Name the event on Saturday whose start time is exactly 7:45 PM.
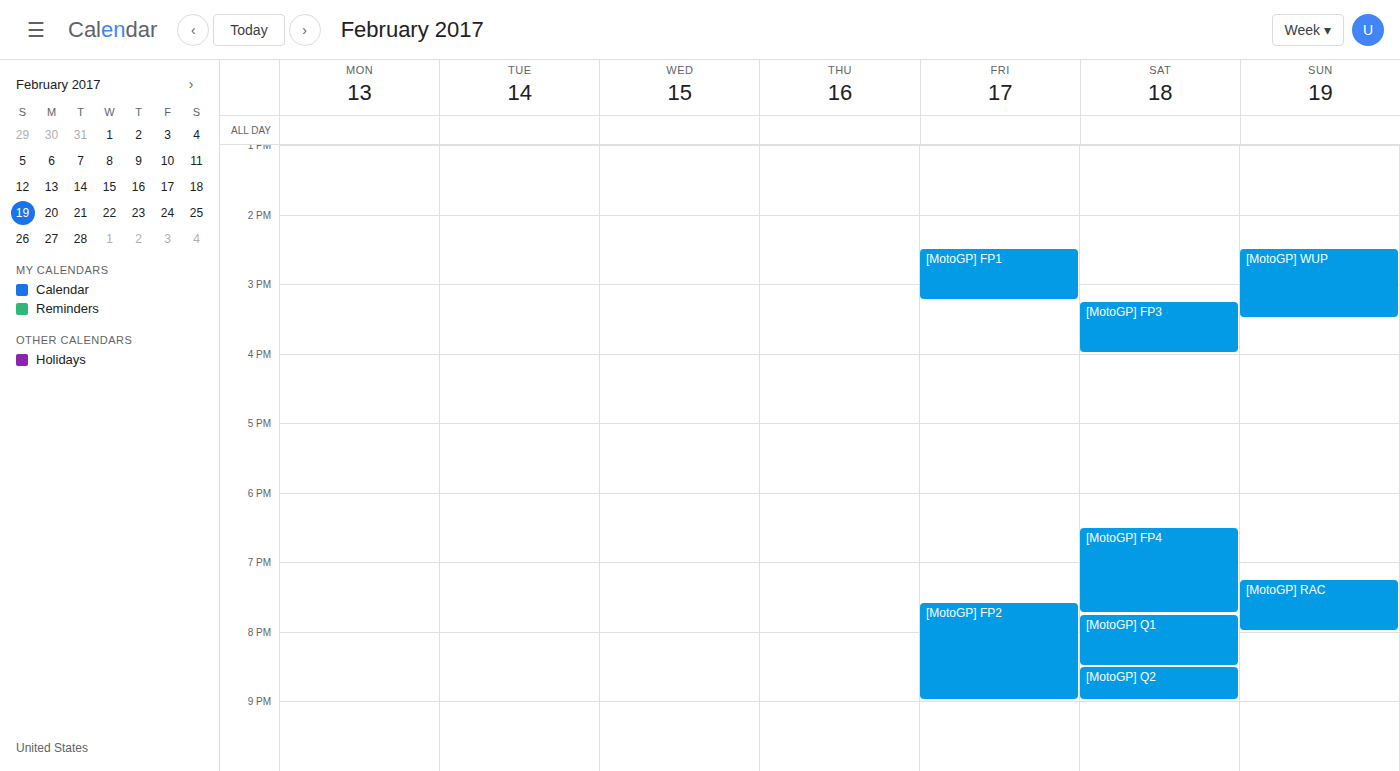
"[MotoGP] Q1"